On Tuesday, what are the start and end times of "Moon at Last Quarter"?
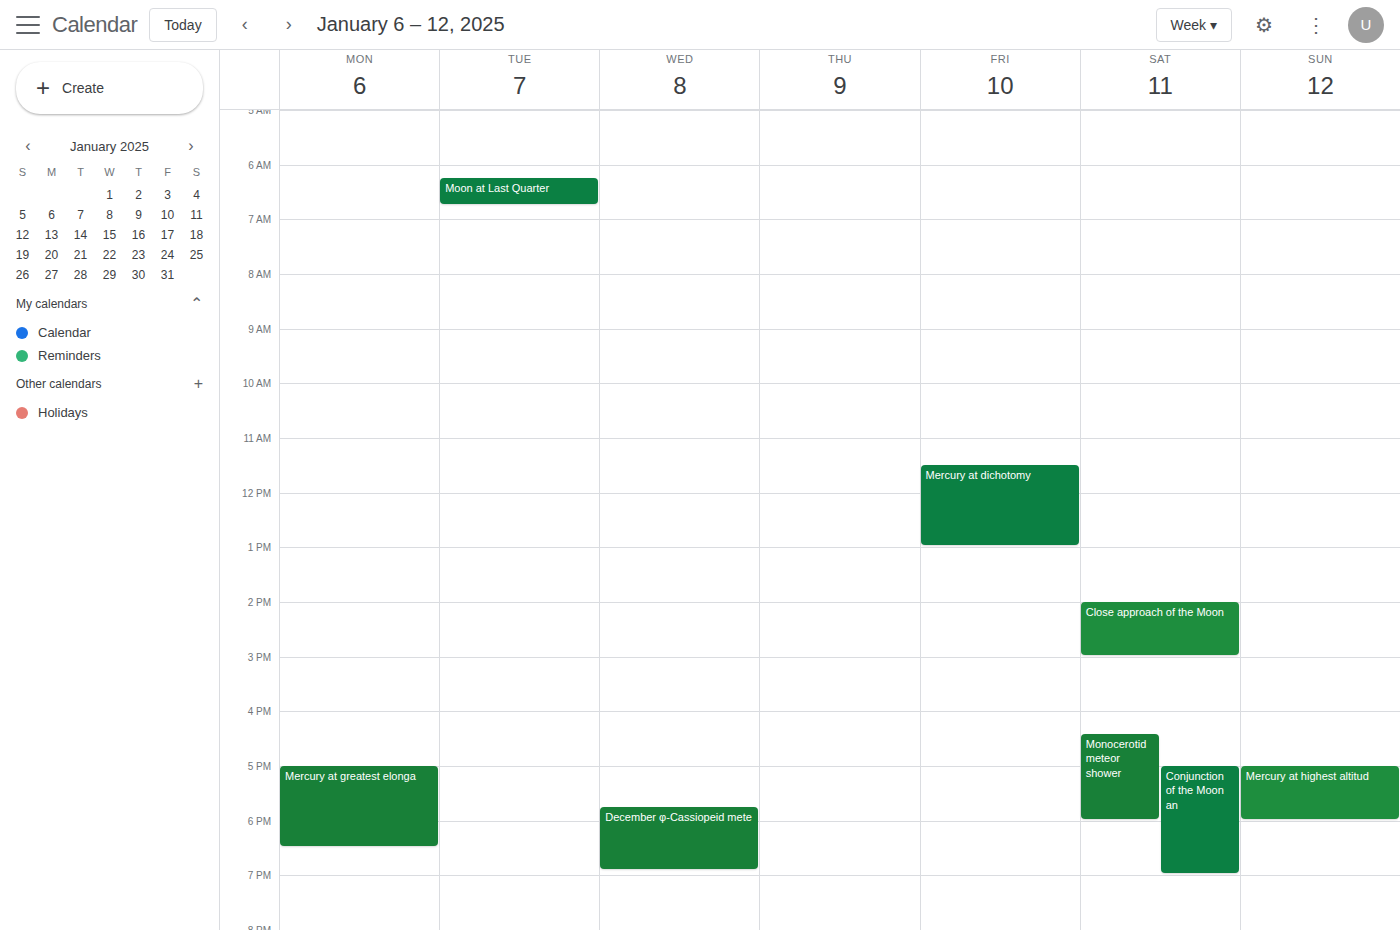
06:15 to 06:45